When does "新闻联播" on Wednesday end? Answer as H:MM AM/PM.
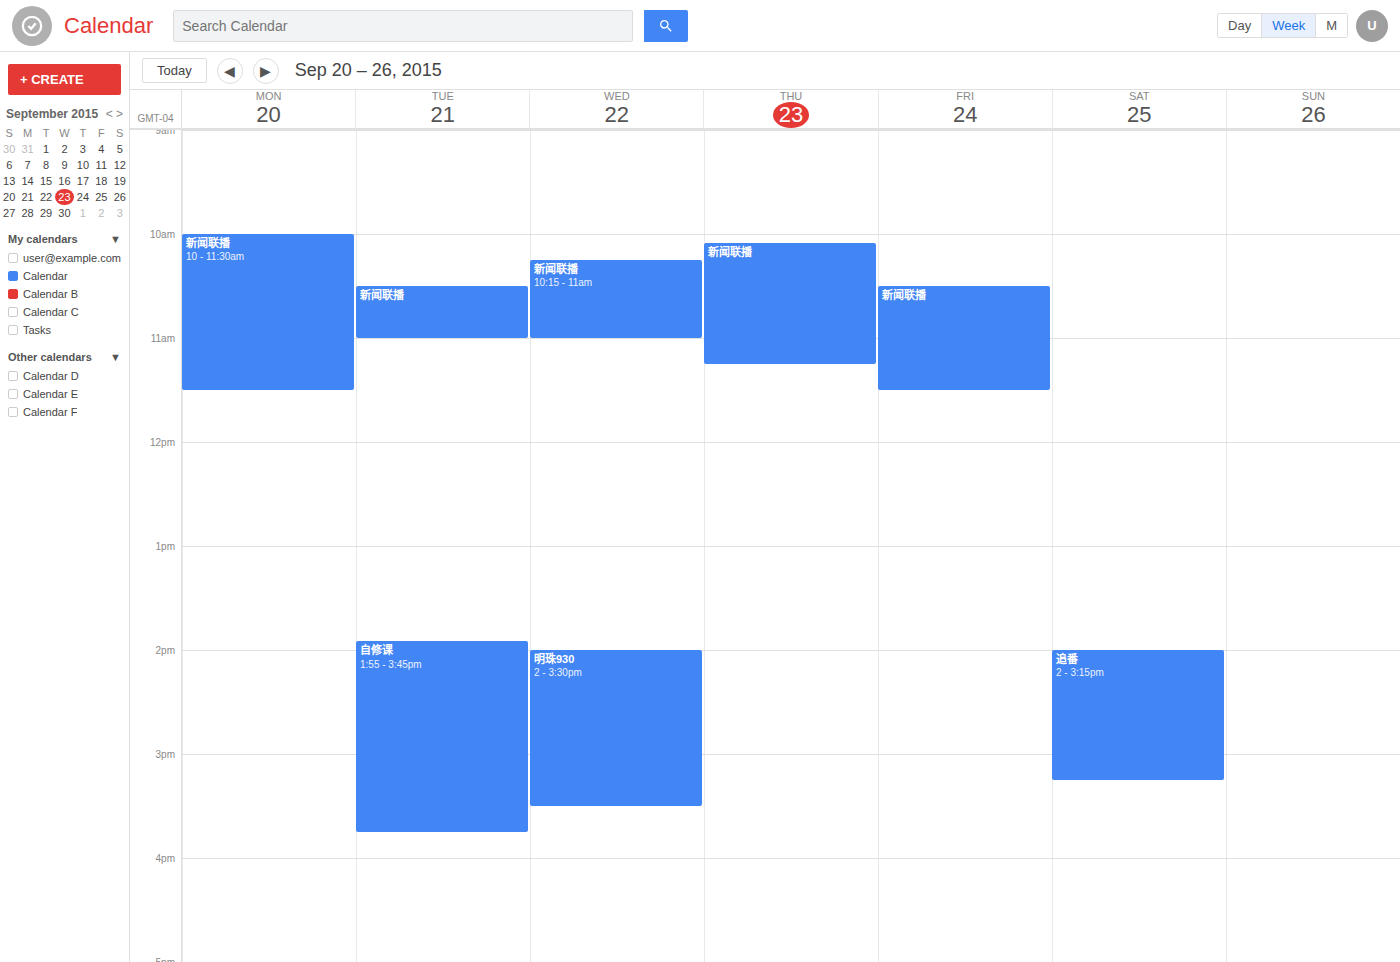
11:00 AM